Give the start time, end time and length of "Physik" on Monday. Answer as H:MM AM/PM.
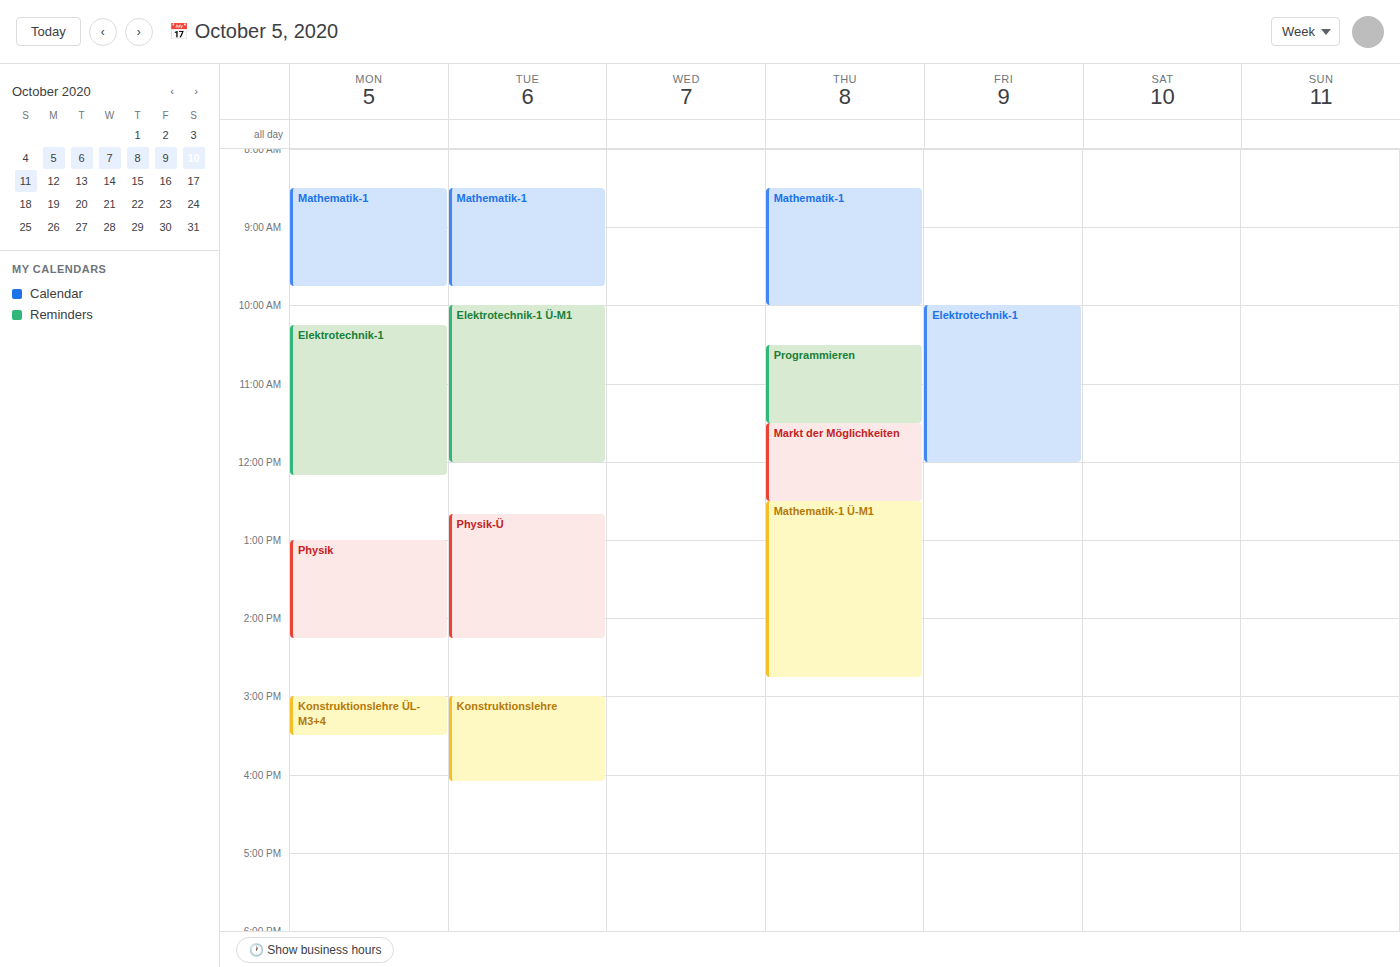
1:00 PM to 2:15 PM, 1 hour 15 minutes